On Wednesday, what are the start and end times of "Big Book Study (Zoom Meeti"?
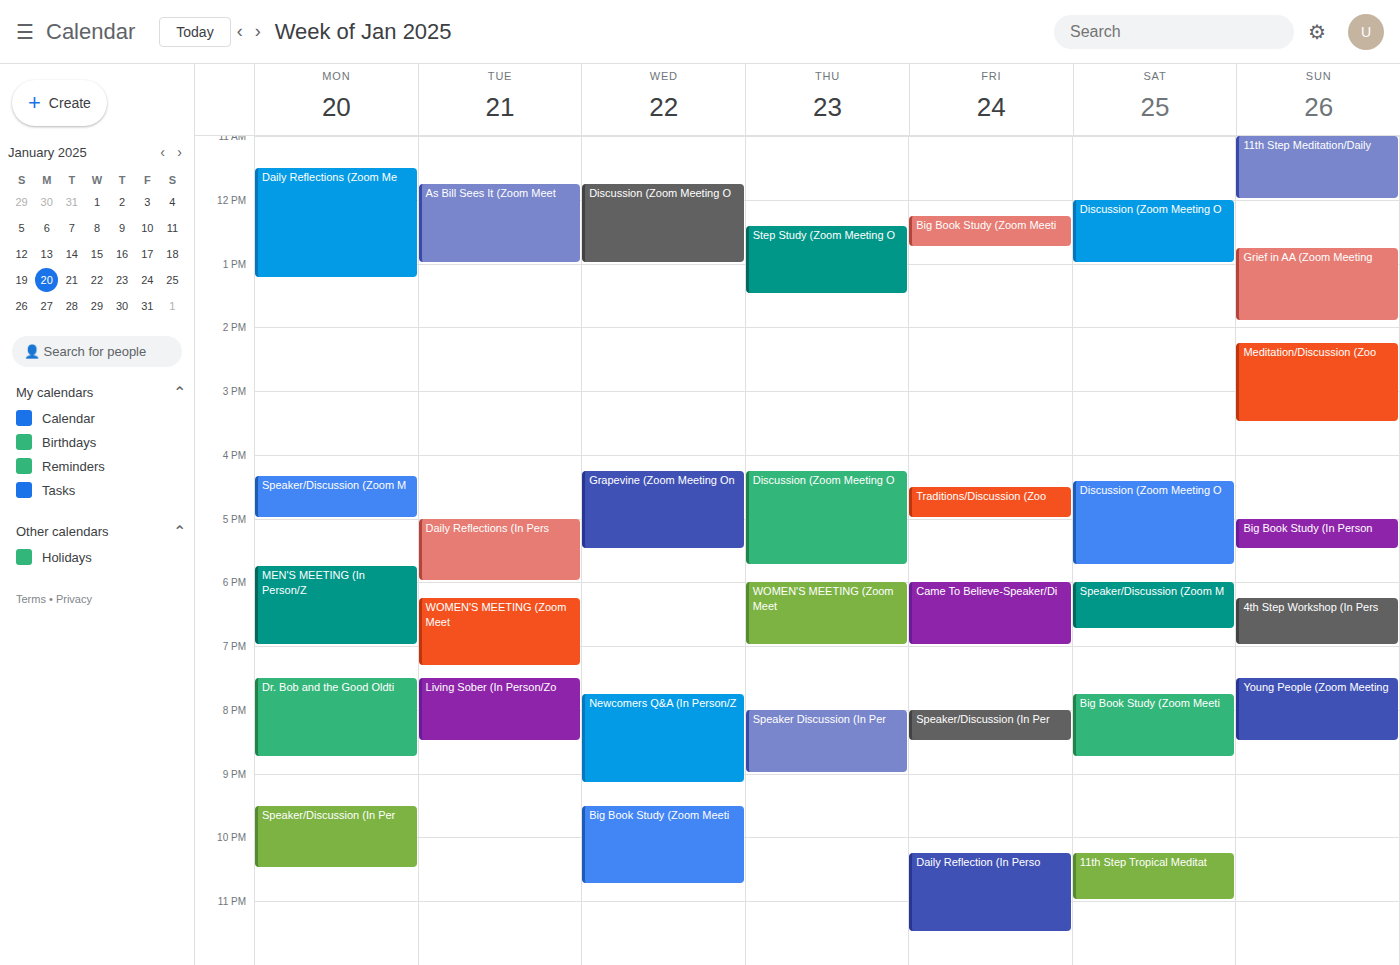
9:30 PM to 10:45 PM